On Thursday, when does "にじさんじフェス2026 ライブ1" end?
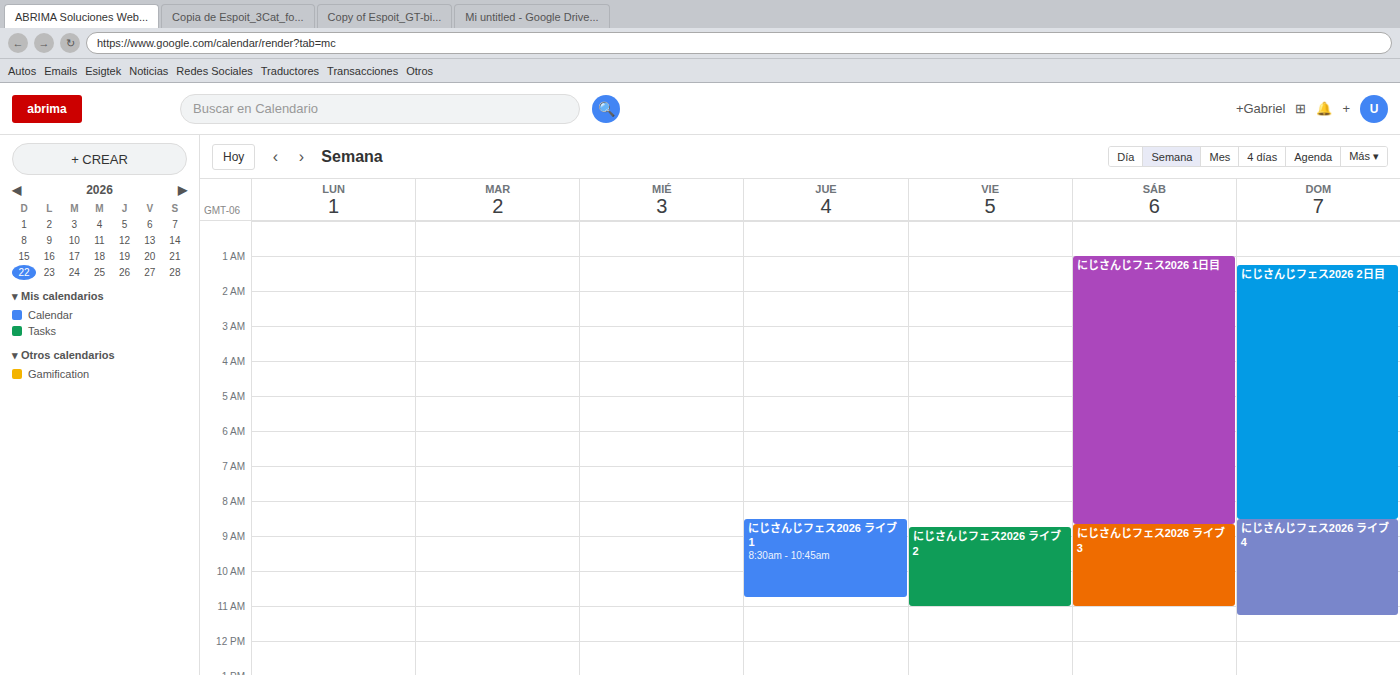
10:45 AM